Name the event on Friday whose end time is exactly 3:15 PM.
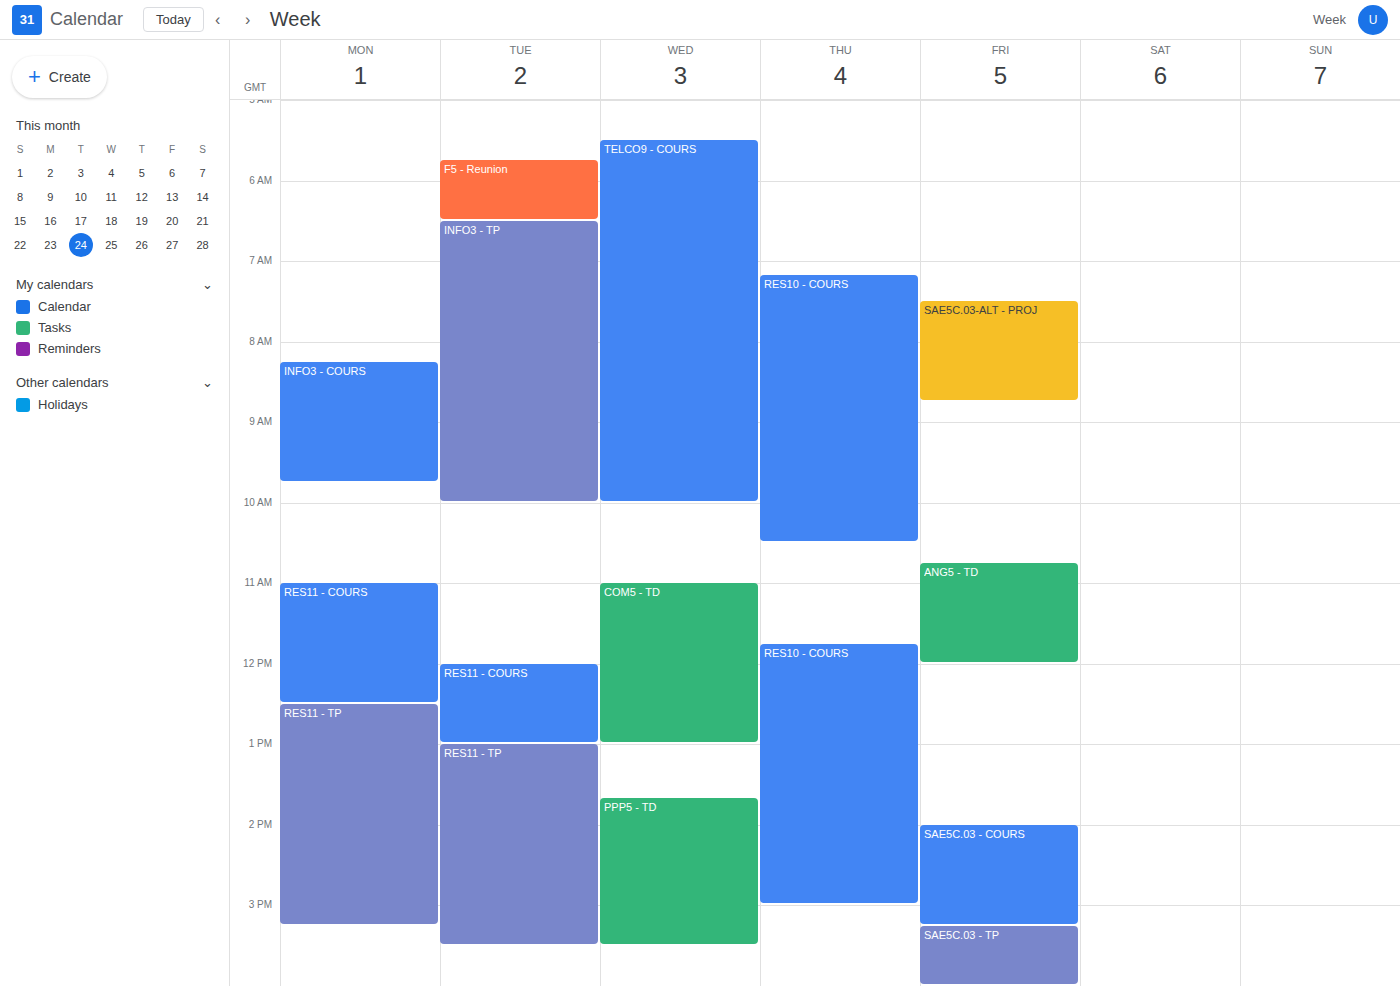
"SAE5C.03 - COURS"